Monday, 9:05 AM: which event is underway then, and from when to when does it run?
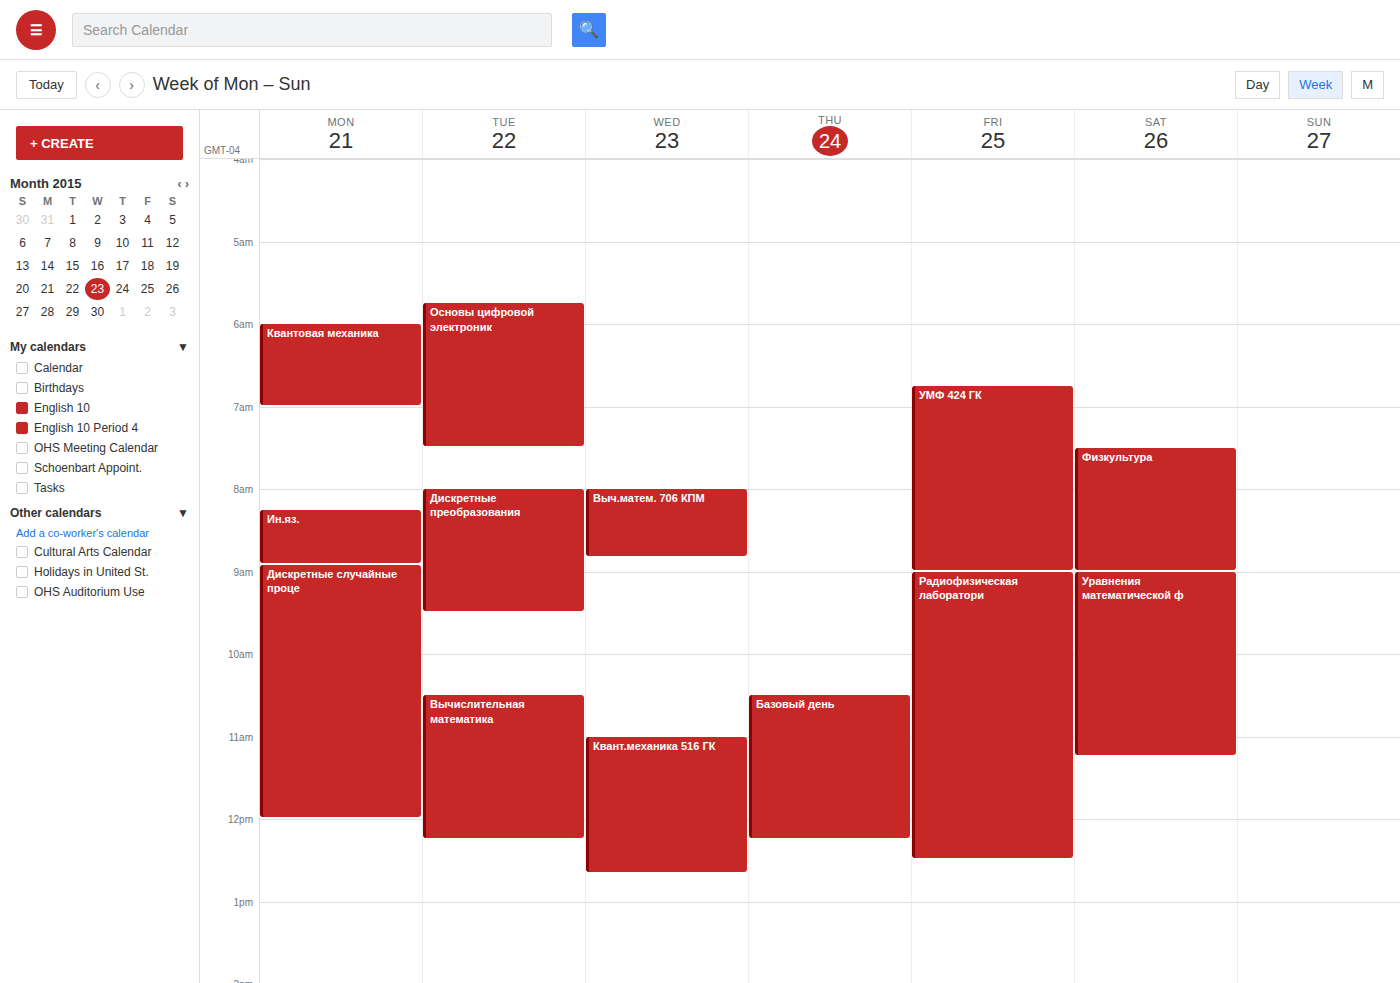
"Дискретные случайные проце", 8:55 AM to 12:00 PM